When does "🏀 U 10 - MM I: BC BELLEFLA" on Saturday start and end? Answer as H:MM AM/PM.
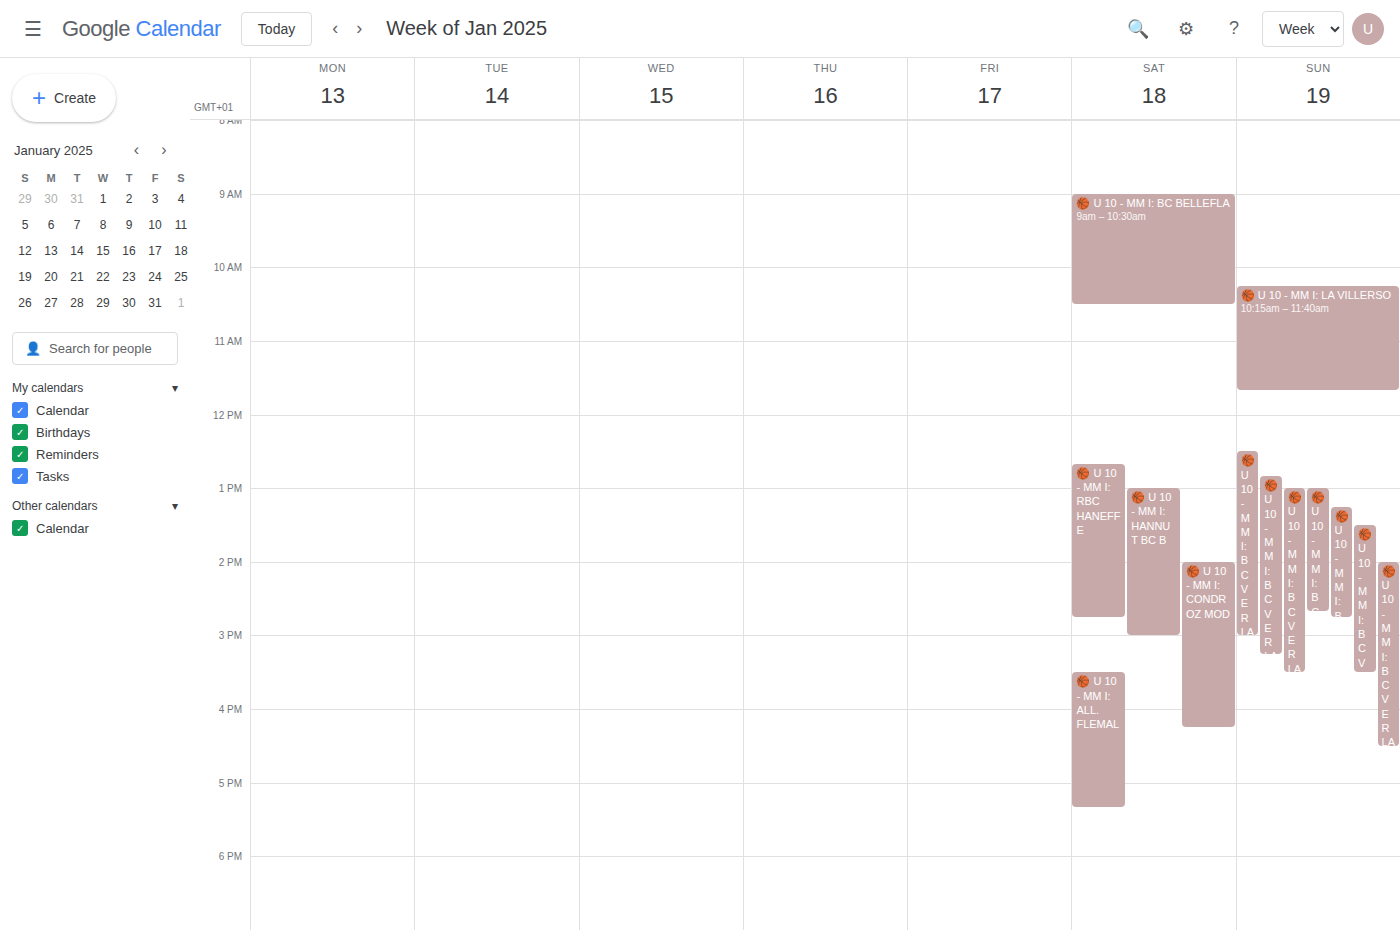
9:00 AM to 10:30 AM